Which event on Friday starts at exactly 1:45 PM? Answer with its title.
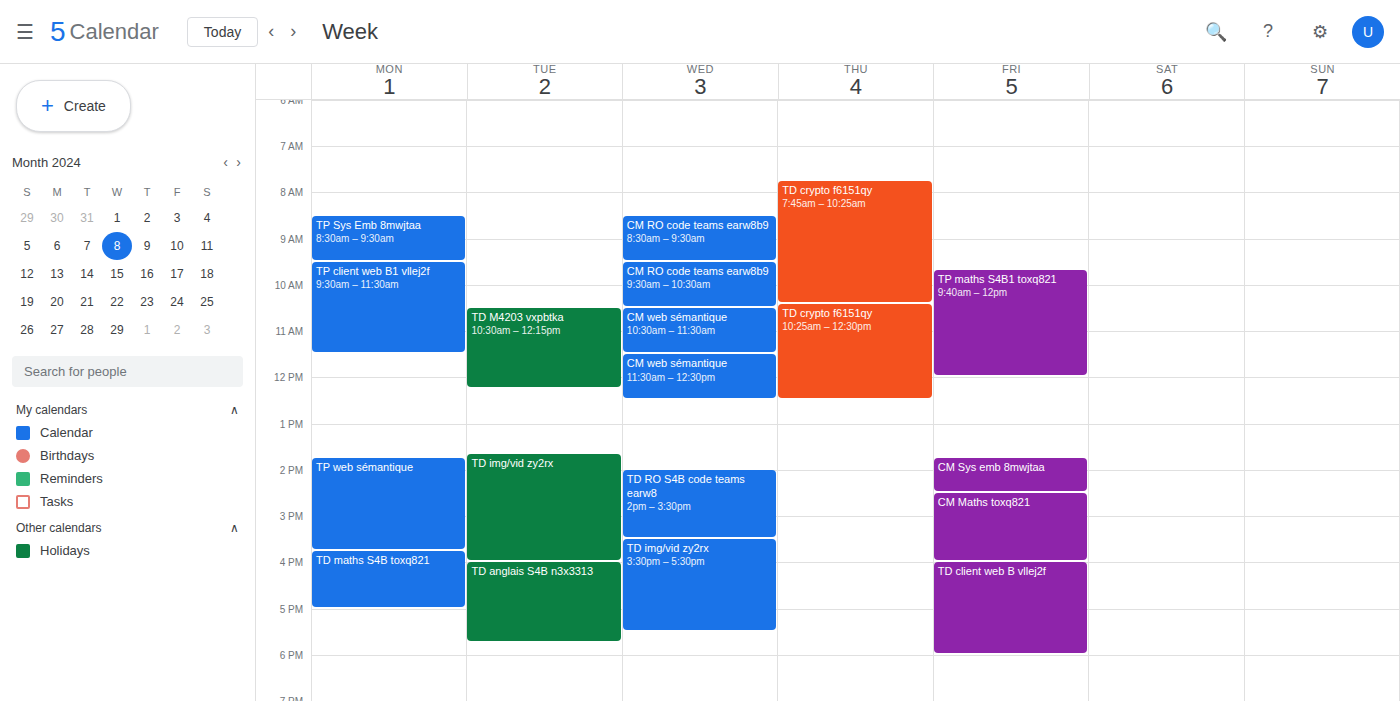
"CM Sys emb 8mwjtaa"